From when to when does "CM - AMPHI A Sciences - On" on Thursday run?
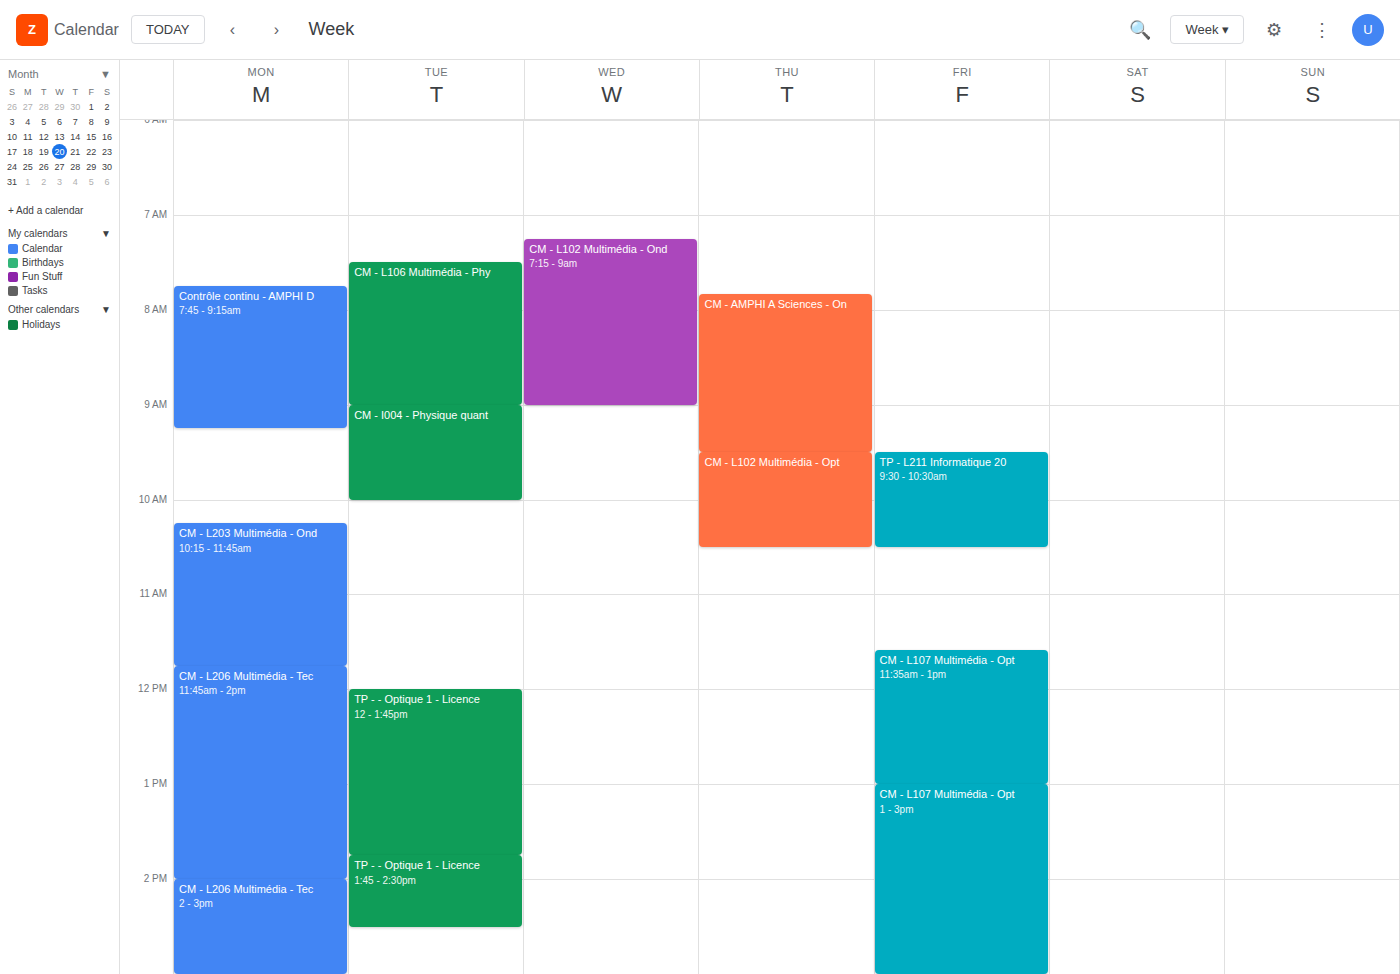
7:50 AM to 9:30 AM